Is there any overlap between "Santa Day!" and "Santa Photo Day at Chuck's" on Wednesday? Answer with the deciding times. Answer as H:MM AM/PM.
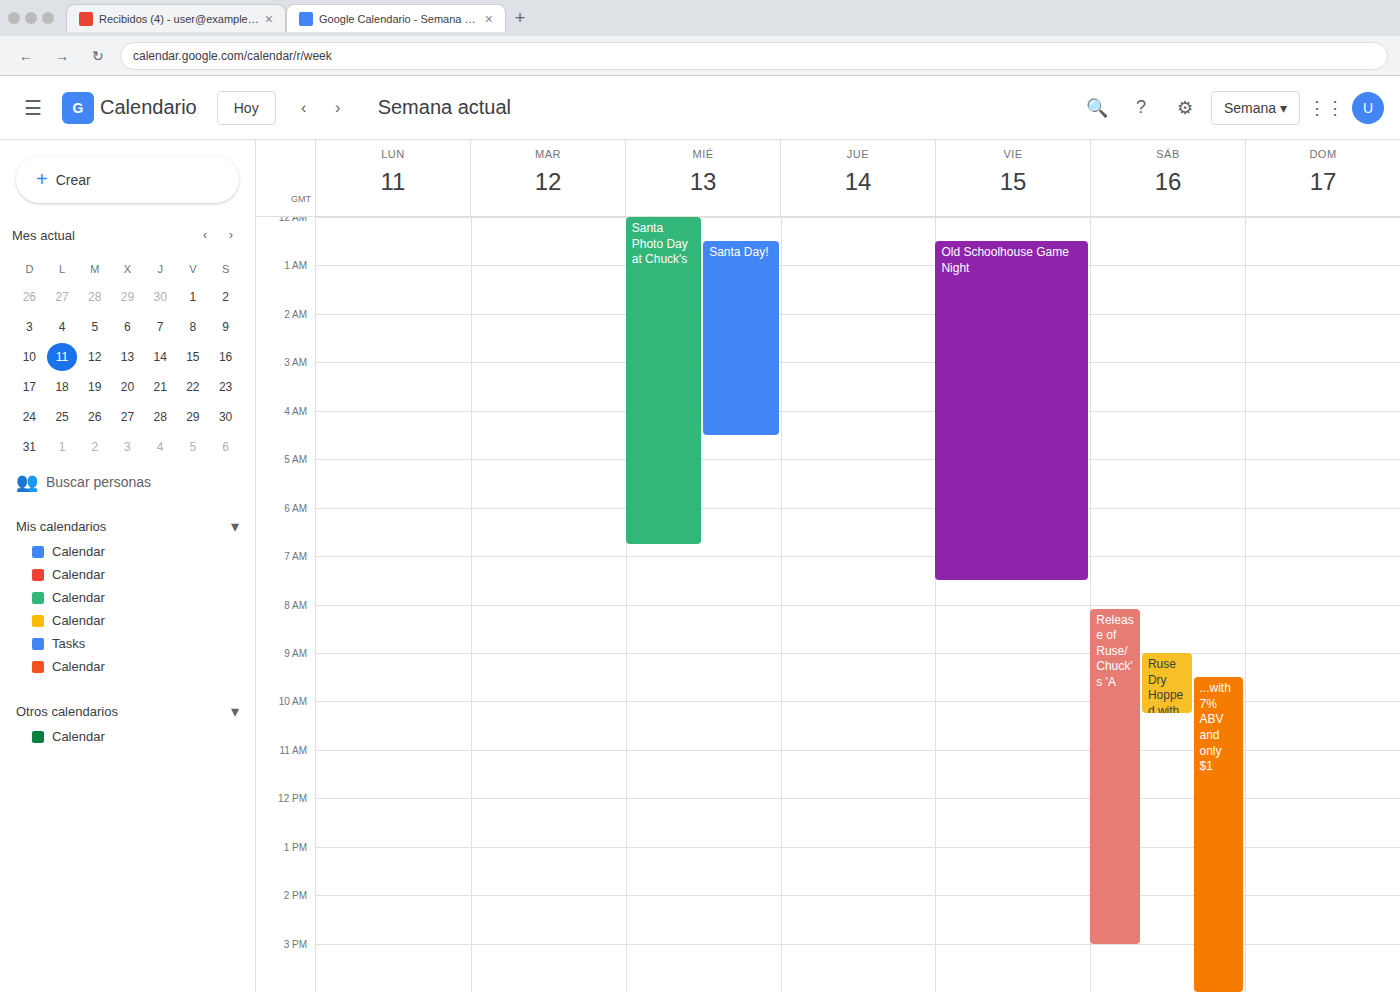
"Santa Day!" runs 12:30 AM to 4:30 AM, inside "Santa Photo Day at Chuck's" -- they overlap.